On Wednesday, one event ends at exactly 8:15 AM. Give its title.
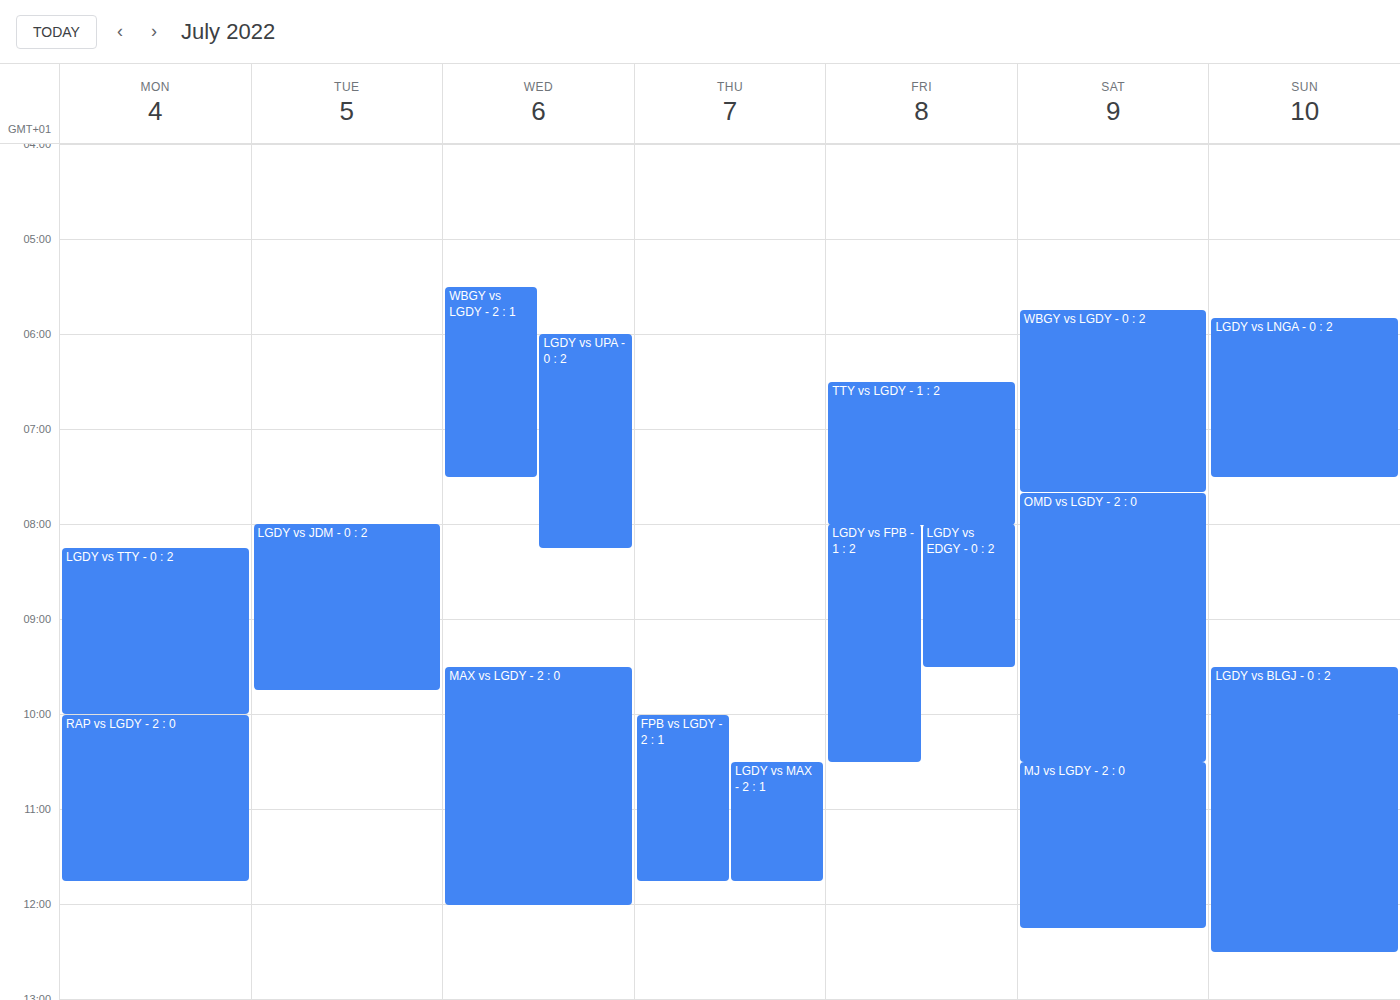
"LGDY vs UPA - 0 : 2"